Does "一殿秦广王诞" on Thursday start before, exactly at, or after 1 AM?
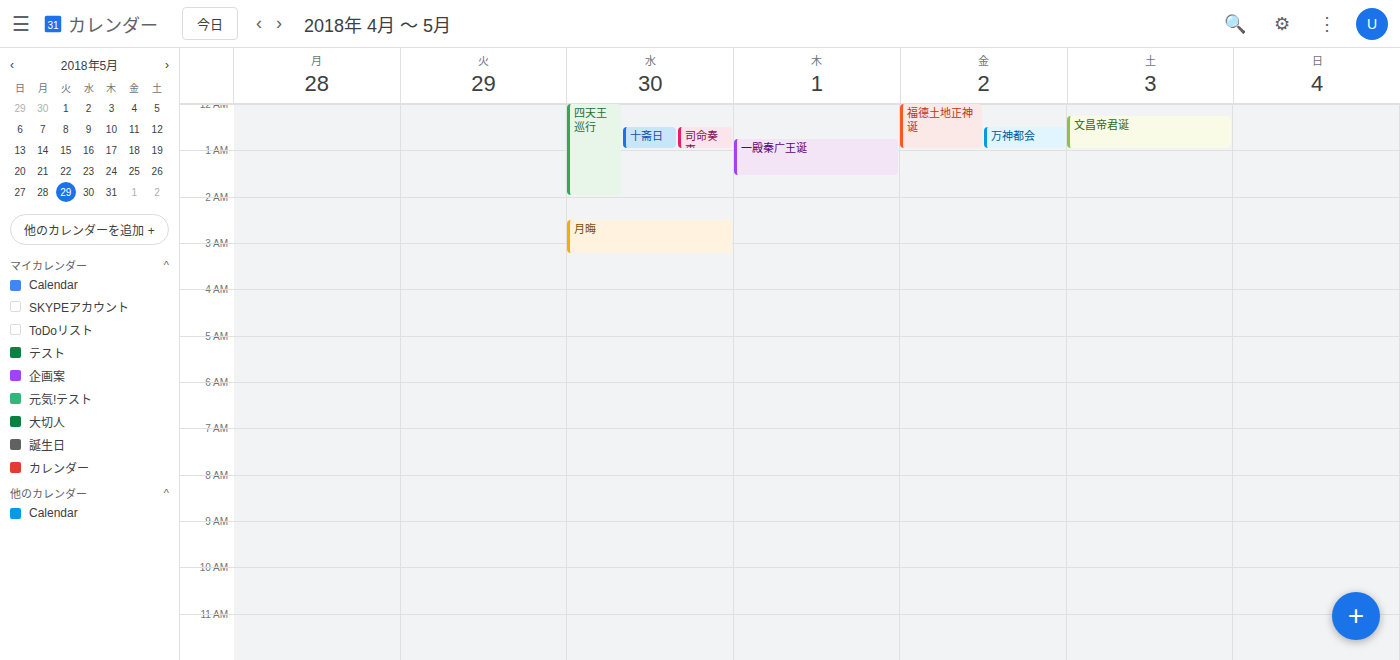
12:45 AM -- before 1 AM, 15 minutes above the 1 AM line.